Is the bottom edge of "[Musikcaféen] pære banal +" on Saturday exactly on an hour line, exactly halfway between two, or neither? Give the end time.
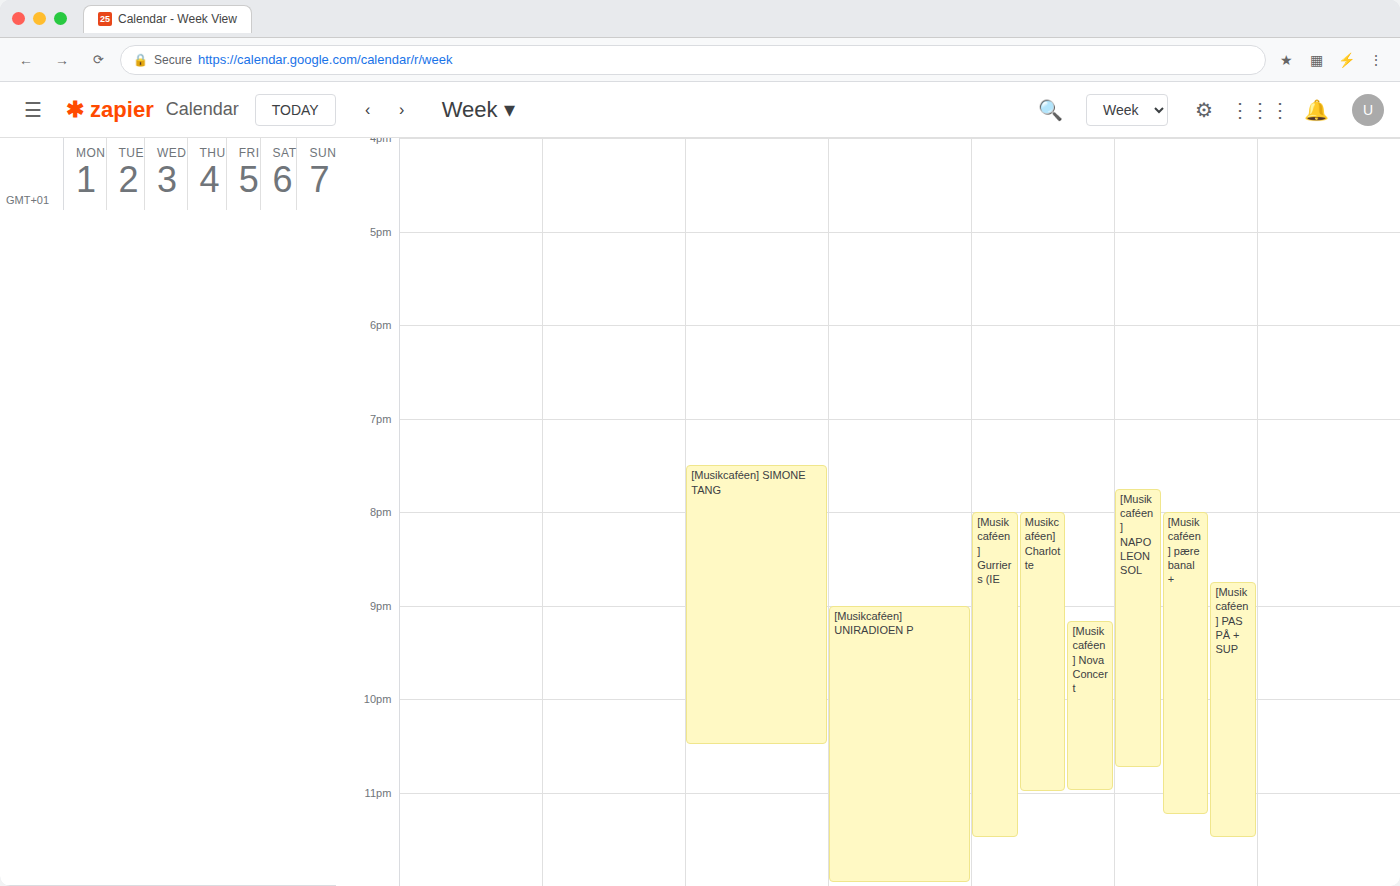
11:15 PM -- neither: a quarter of the way from the 11 PM line to the 12 AM line.